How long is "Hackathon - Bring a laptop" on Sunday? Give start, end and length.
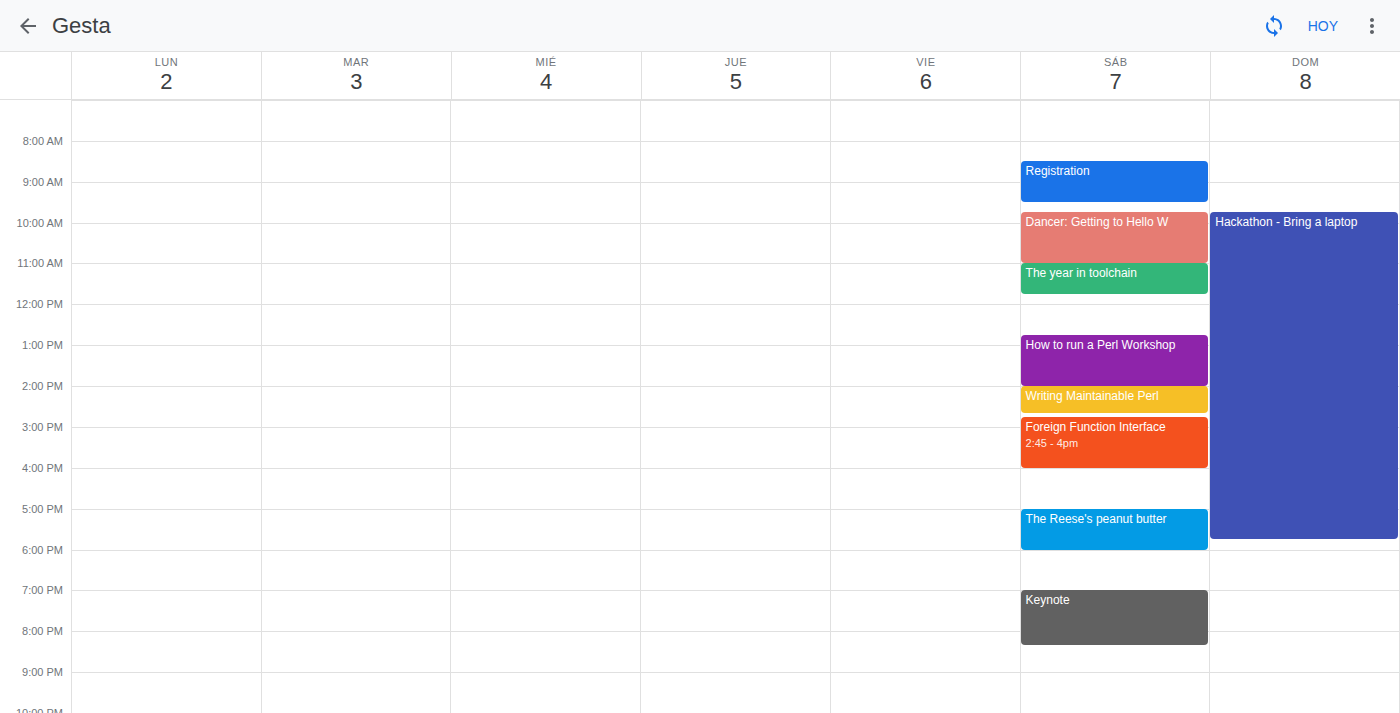
9:45 AM to 5:45 PM, 8 hours